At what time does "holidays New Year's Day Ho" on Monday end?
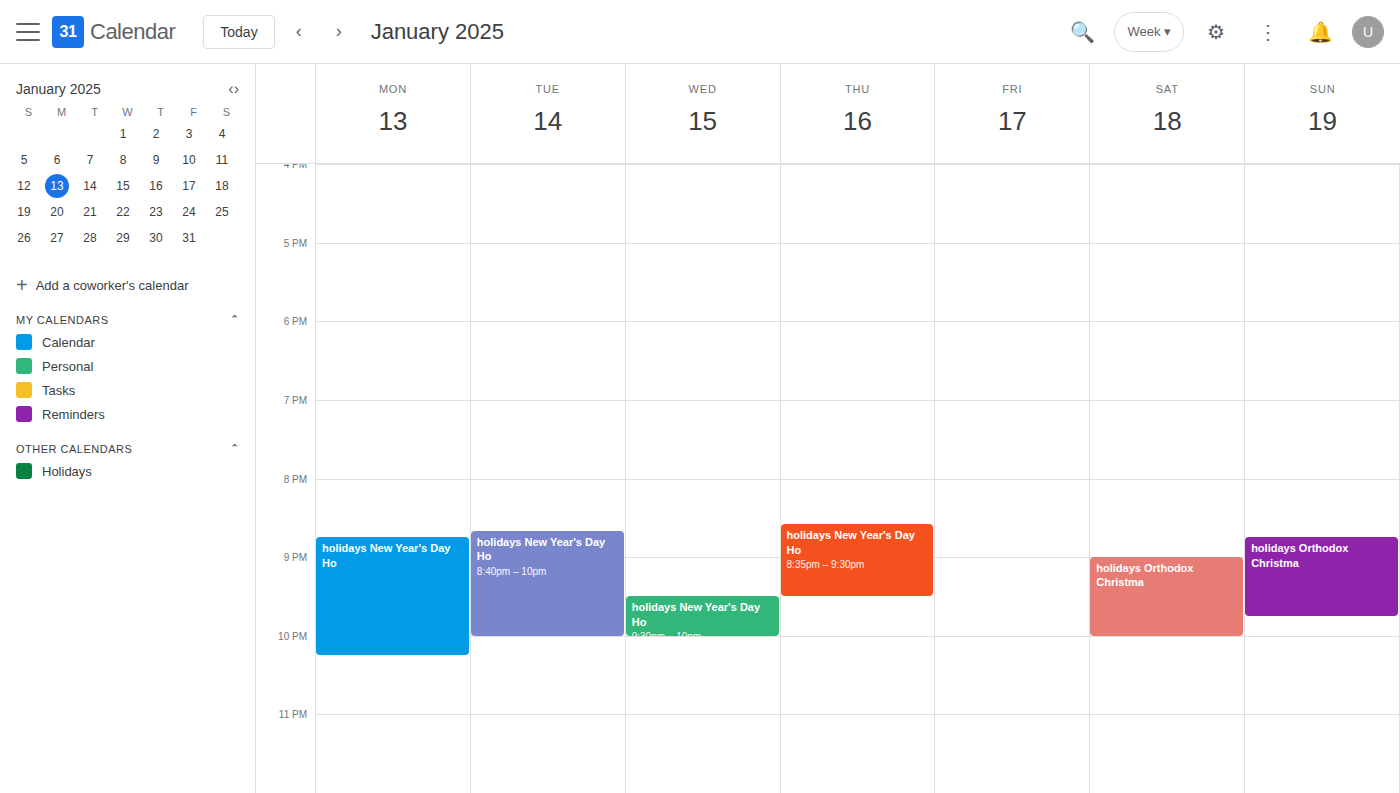
10:15 PM